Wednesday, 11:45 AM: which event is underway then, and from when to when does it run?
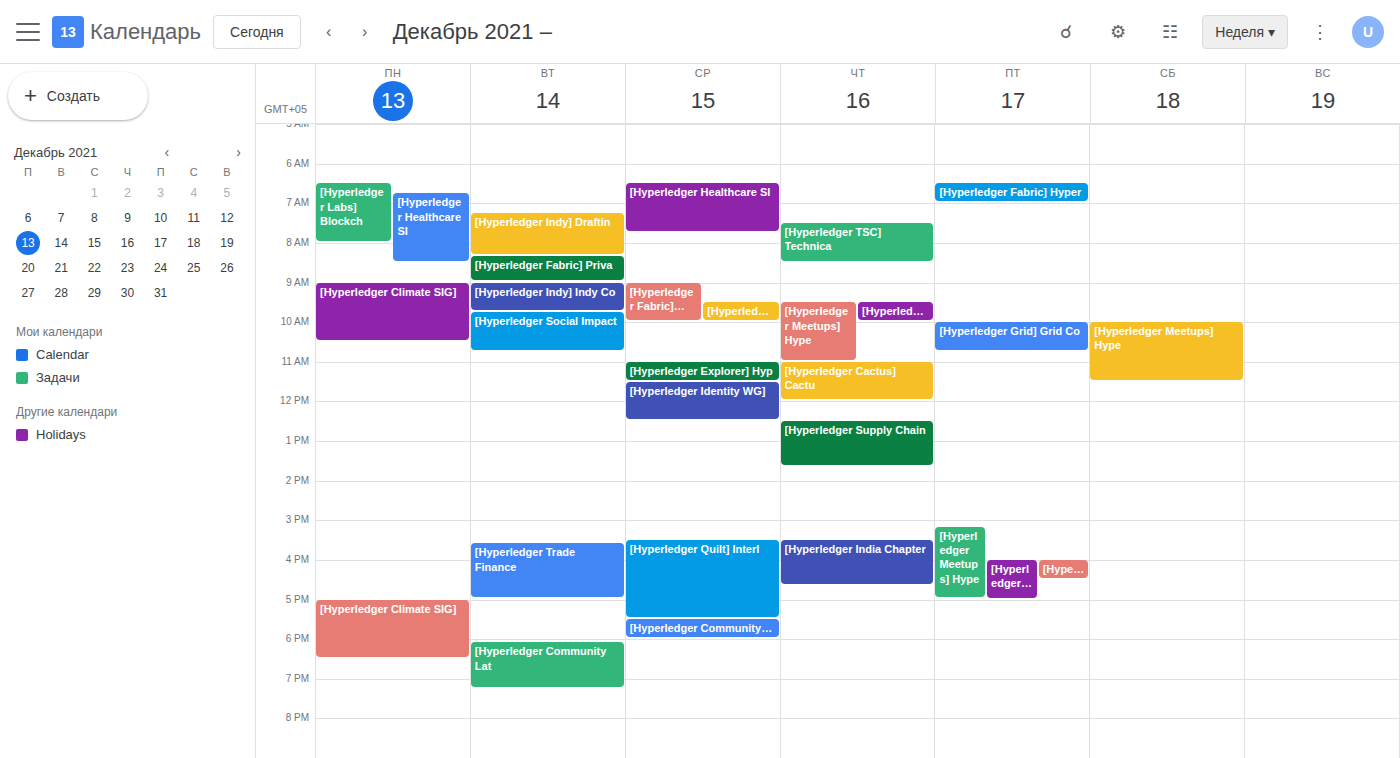
"[Hyperledger Identity WG]", 11:30 AM to 12:30 PM